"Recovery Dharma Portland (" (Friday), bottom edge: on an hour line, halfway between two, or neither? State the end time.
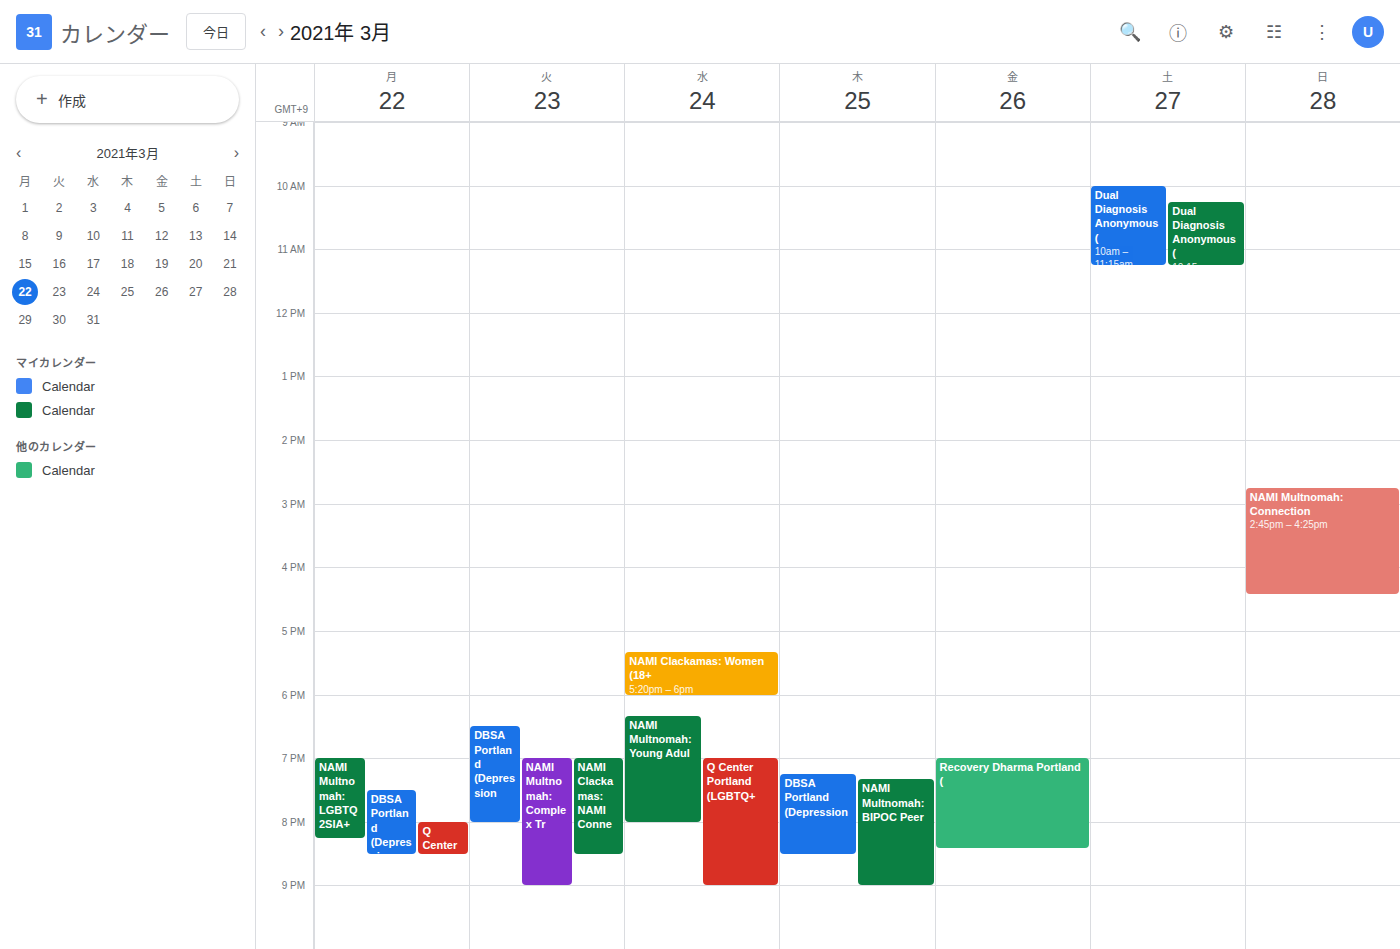
8:25 PM -- neither: 25 minutes below the 8 PM line and 35 minutes above the 9 PM line.